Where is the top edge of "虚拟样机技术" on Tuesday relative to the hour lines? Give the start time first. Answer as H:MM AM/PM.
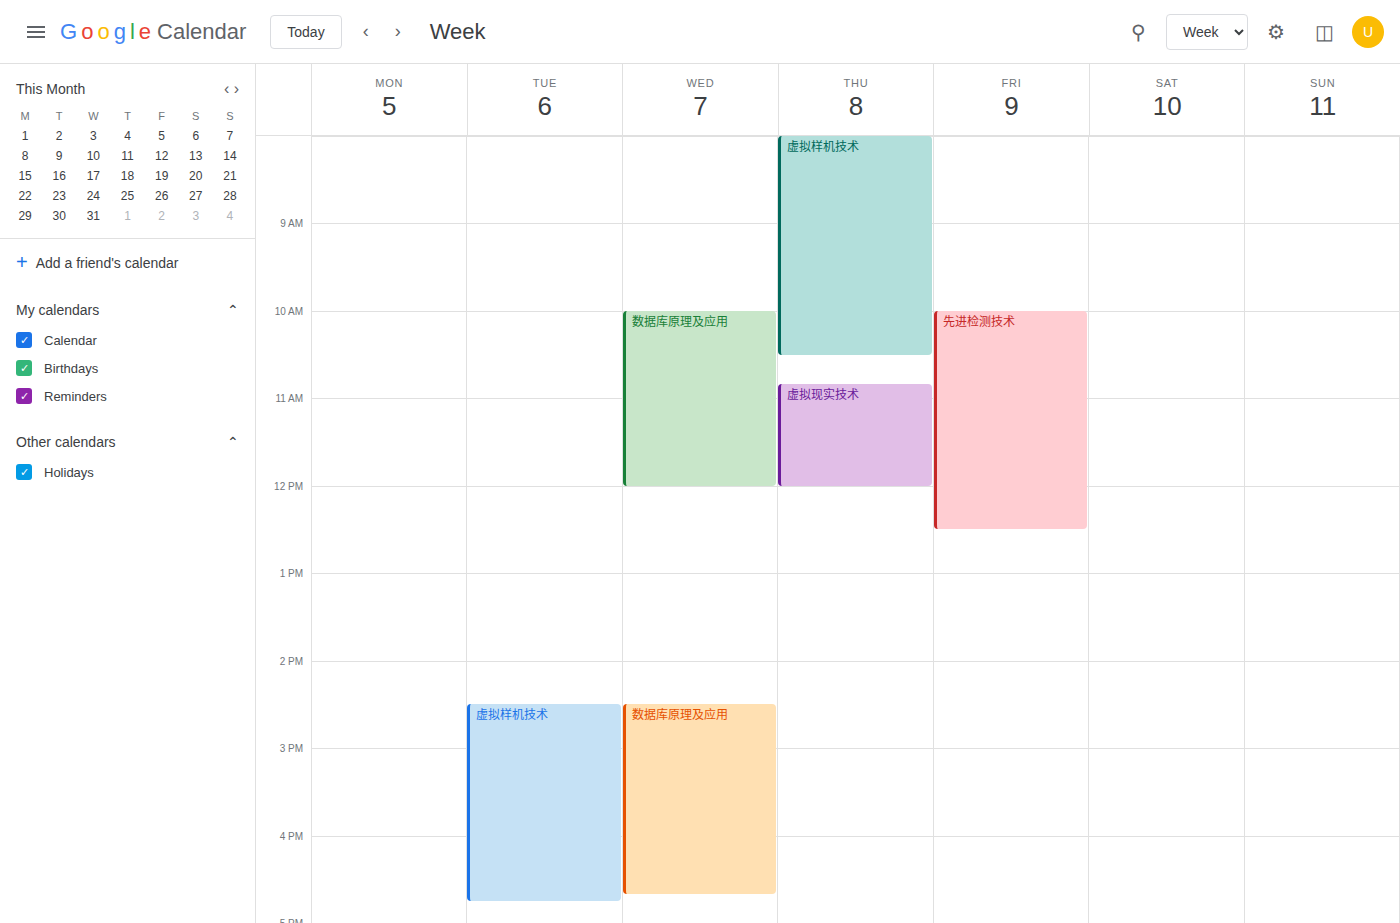
2:30 PM -- halfway between the 2 PM and 3 PM lines.